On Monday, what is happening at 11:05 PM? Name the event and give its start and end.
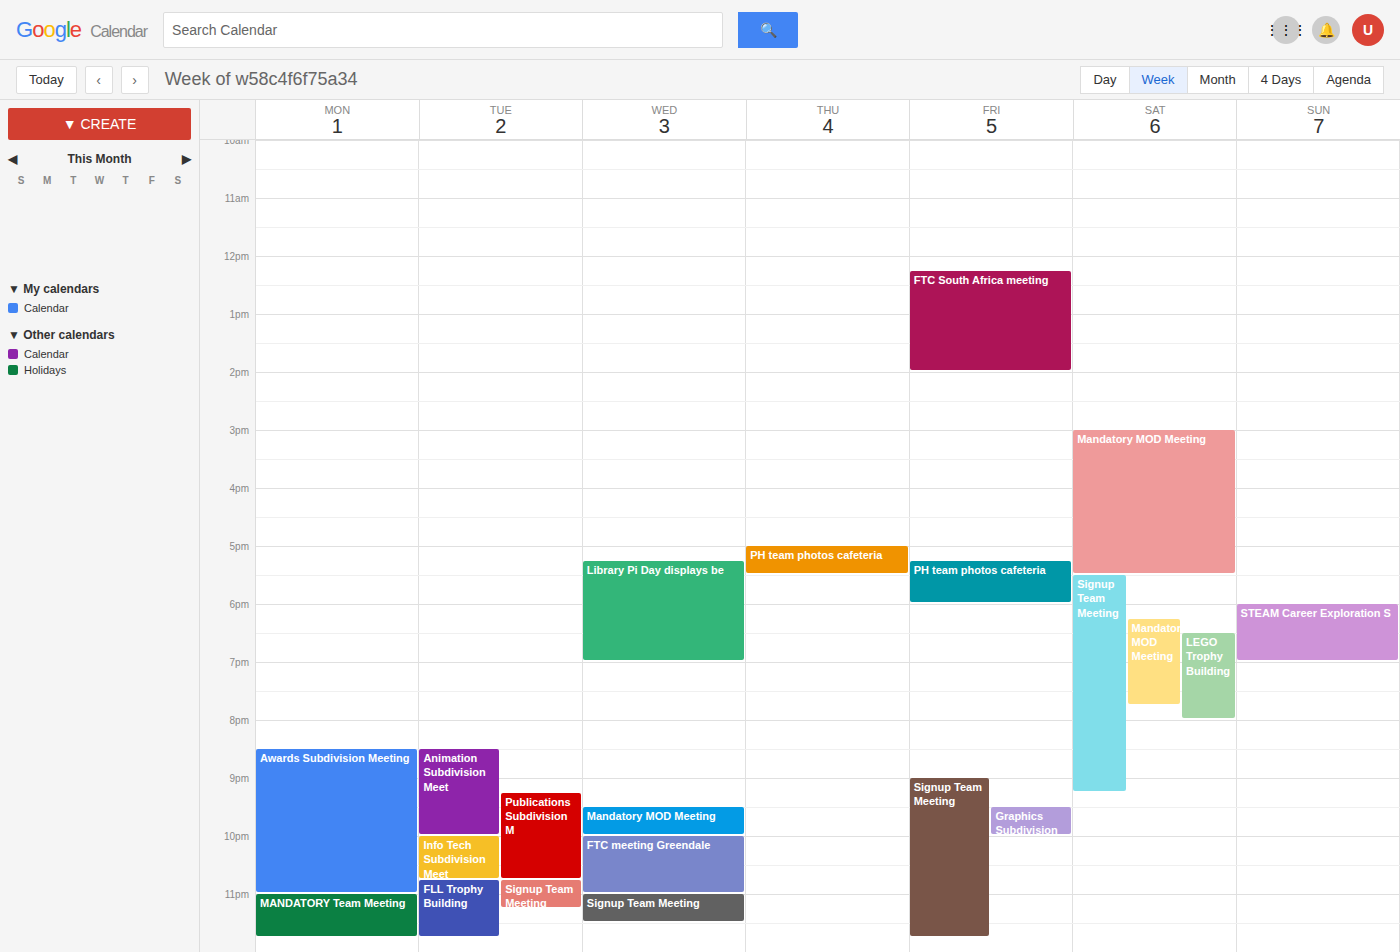
"MANDATORY Team Meeting", 11:00 PM to 11:45 PM